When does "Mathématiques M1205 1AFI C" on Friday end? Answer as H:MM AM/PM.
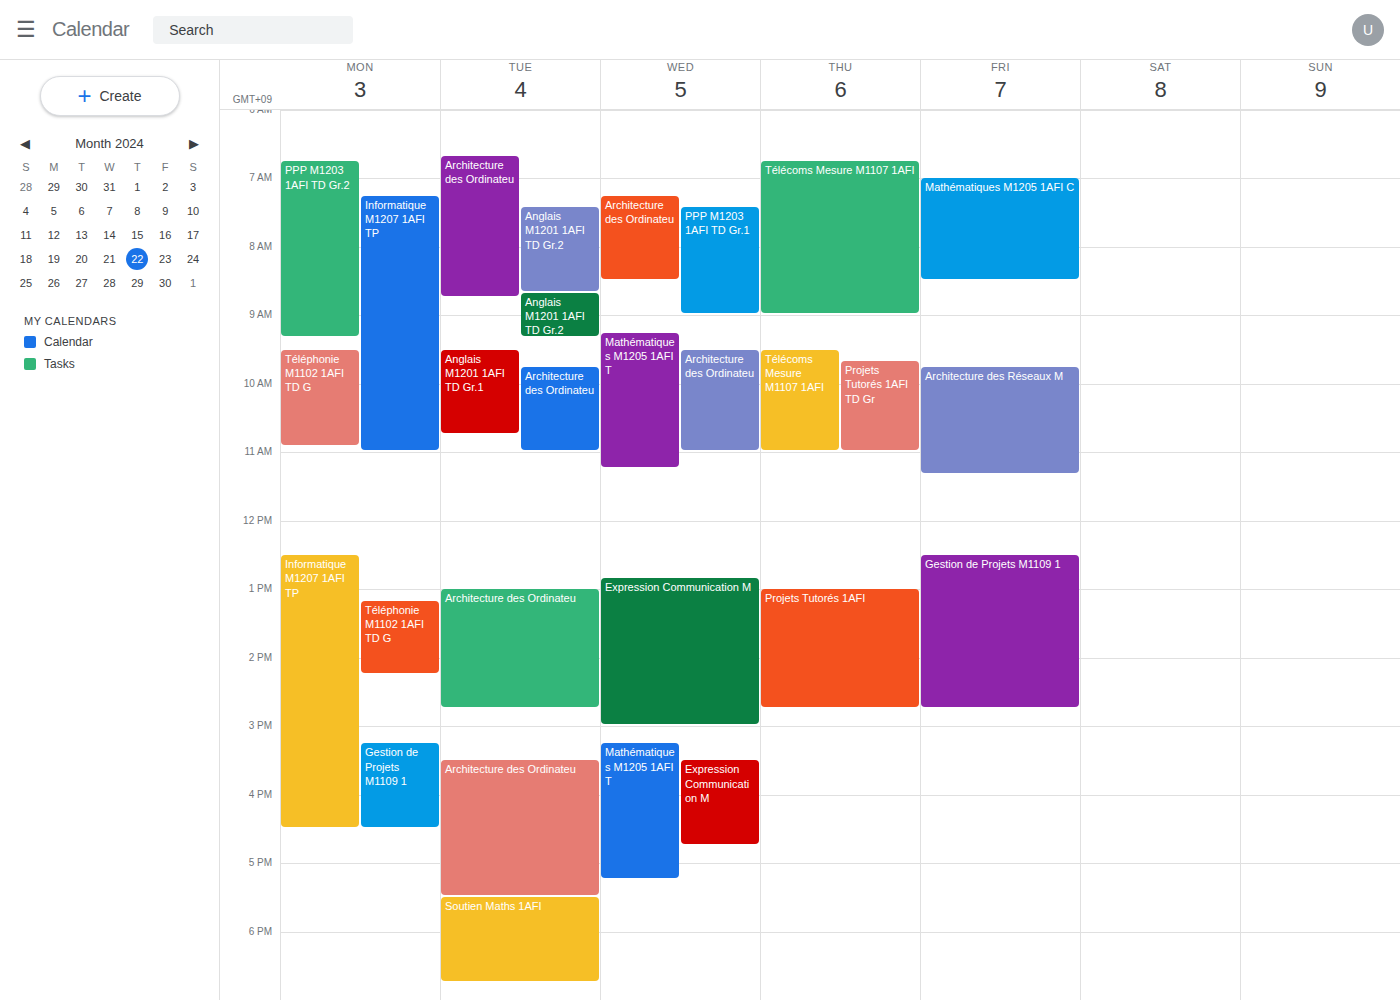
8:30 AM